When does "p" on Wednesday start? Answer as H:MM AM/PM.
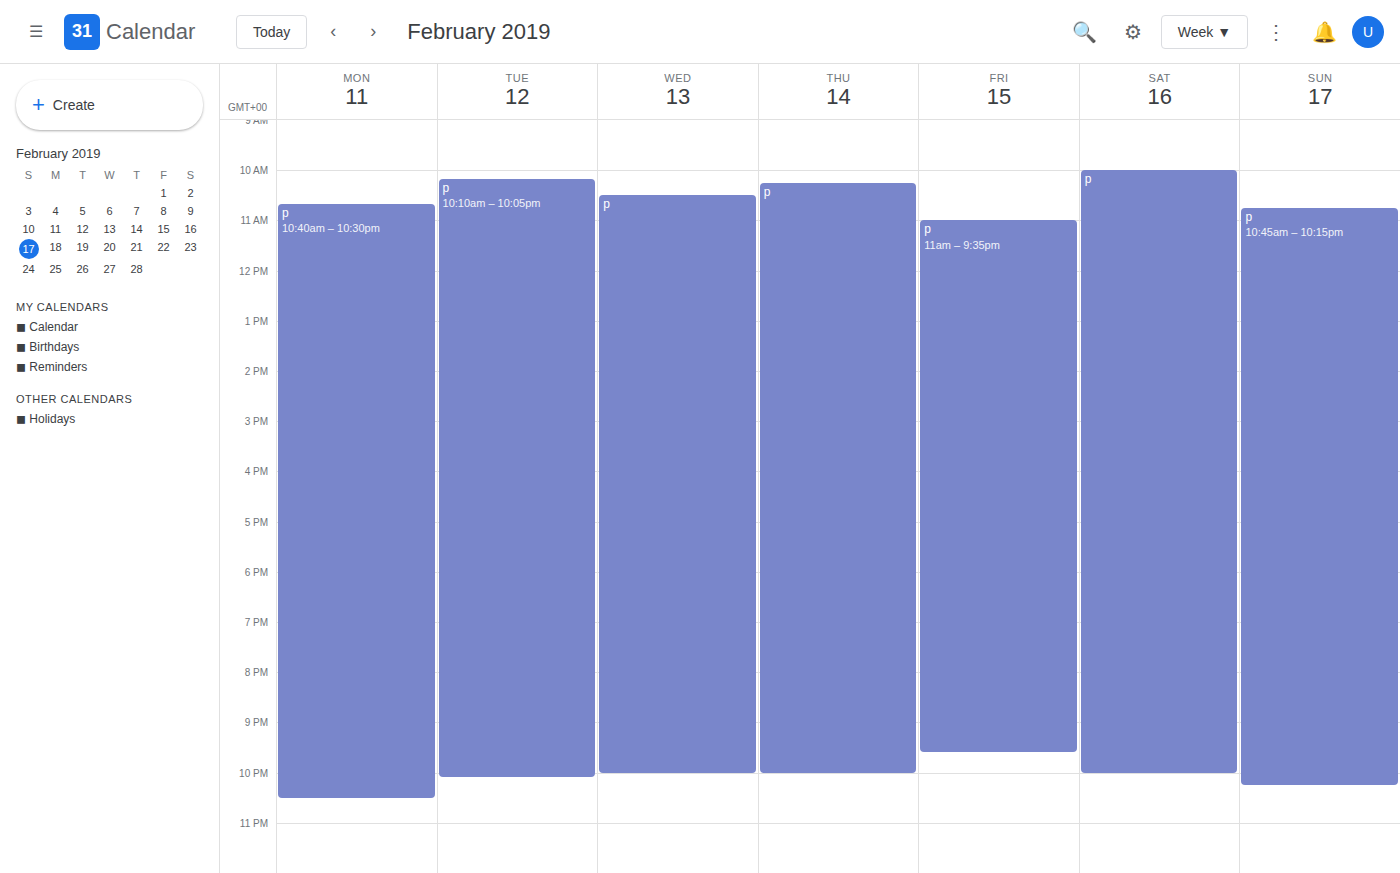
10:30 AM